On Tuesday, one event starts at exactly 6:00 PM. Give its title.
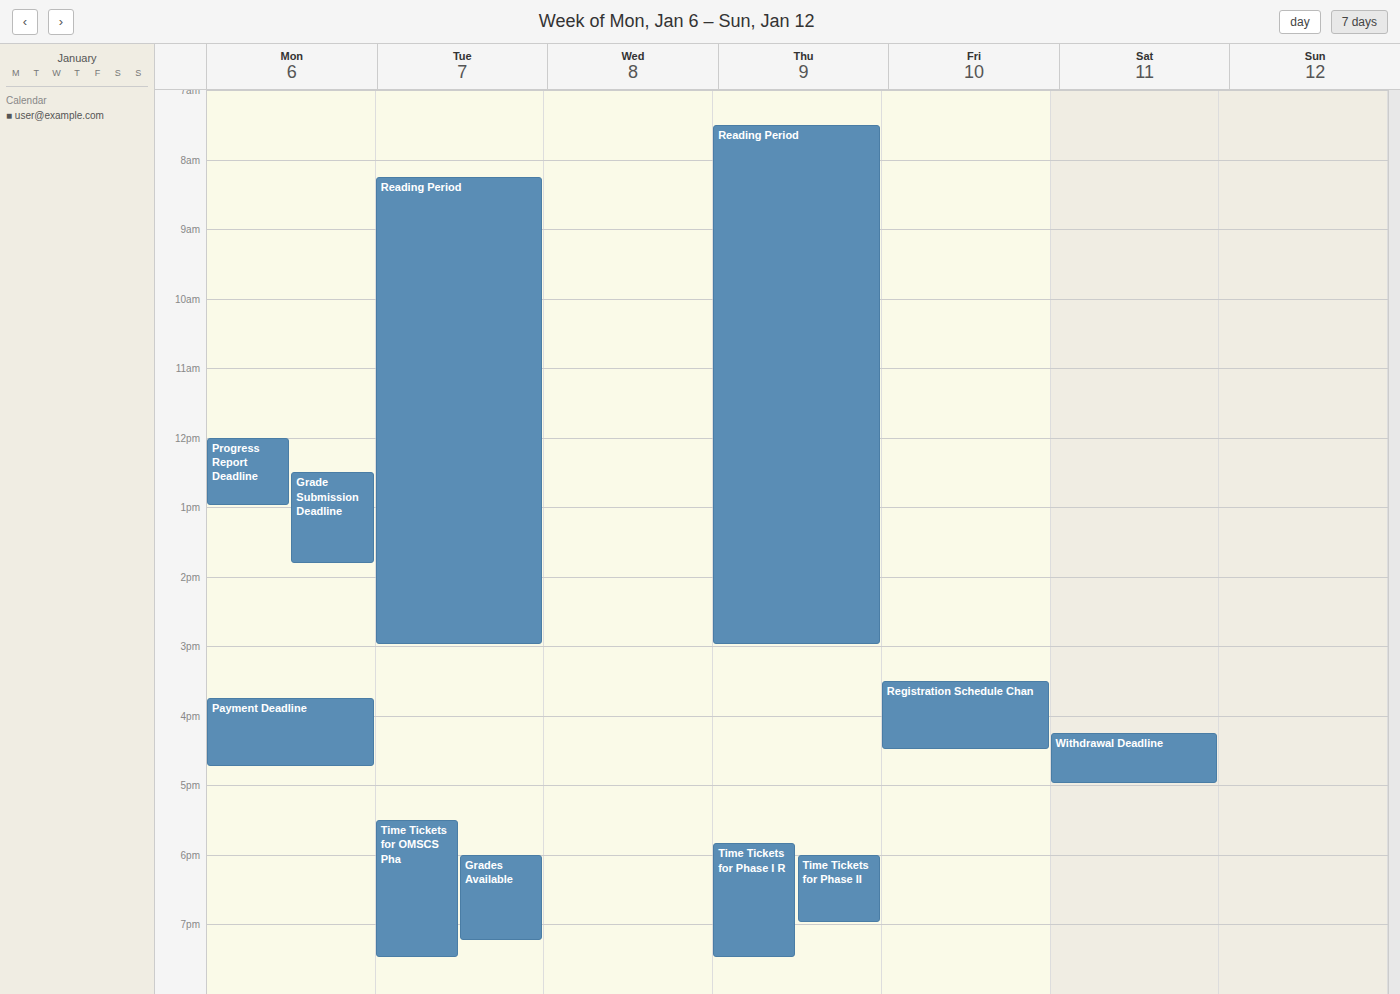
"Grades Available"